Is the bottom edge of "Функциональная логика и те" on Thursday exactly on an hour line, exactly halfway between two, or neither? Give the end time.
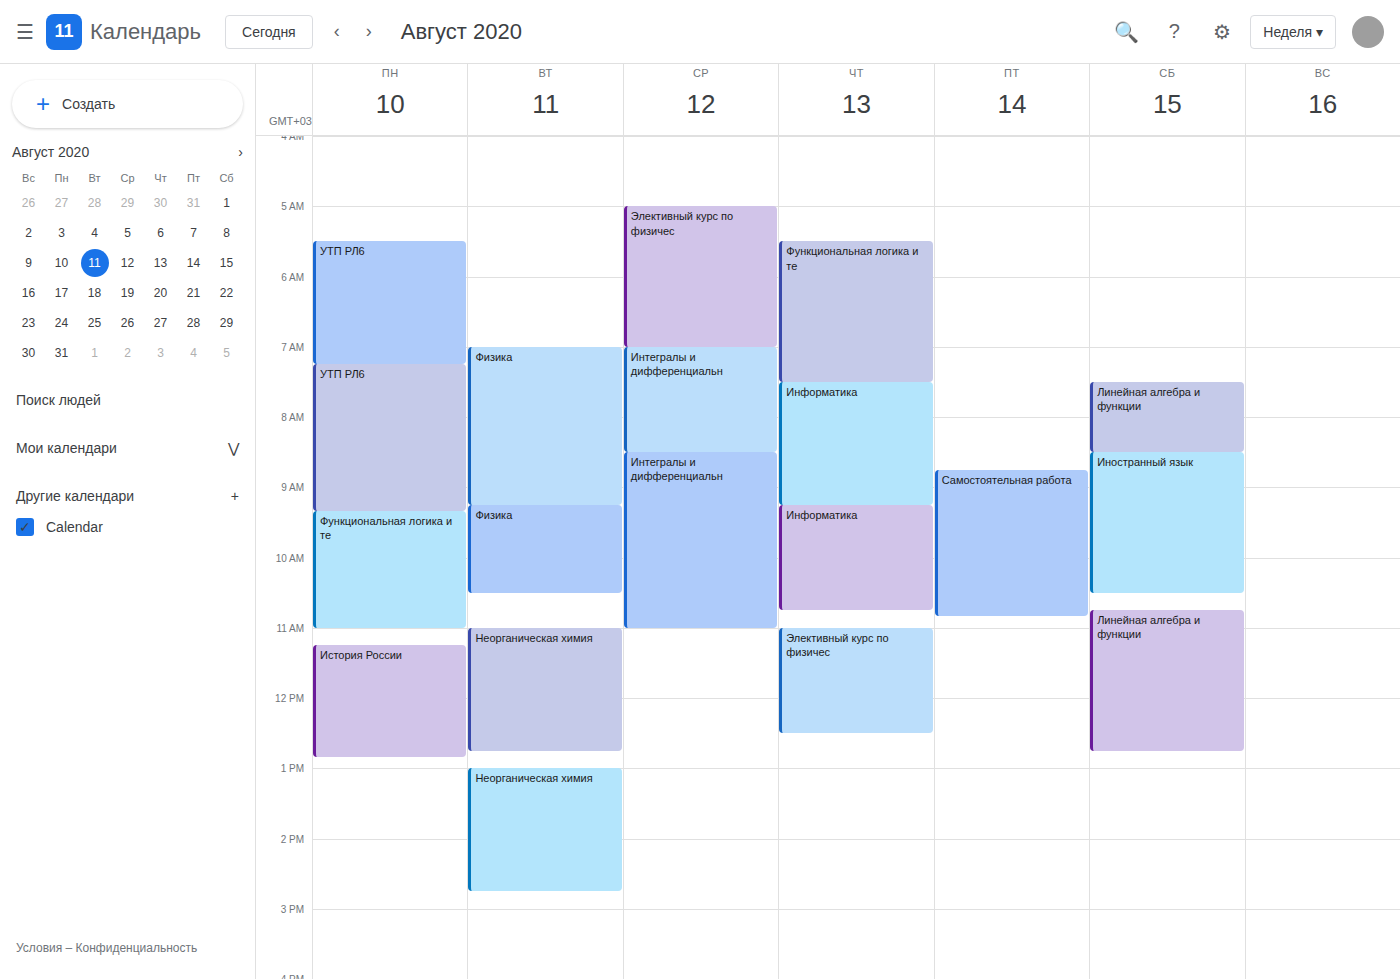
7:30 AM -- halfway between the 7 AM and 8 AM lines.